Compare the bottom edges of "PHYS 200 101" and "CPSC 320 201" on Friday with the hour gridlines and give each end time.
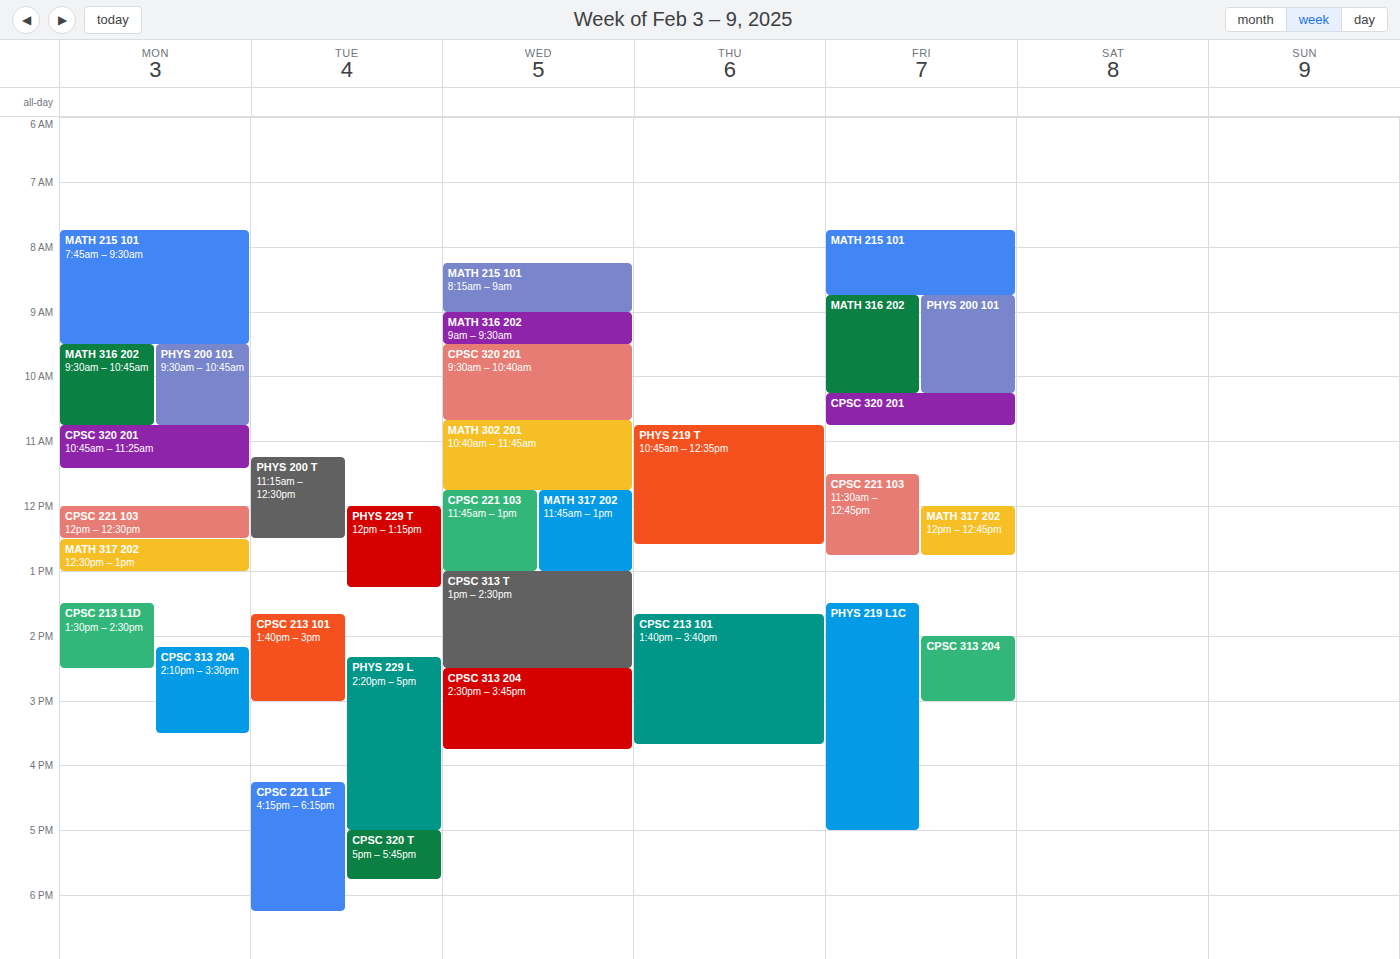
"PHYS 200 101": 10:15 AM, neither: a quarter of the way from the 10 AM line to the 11 AM line. "CPSC 320 201": 10:45 AM, neither: three quarters of the way from the 10 AM line to the 11 AM line.